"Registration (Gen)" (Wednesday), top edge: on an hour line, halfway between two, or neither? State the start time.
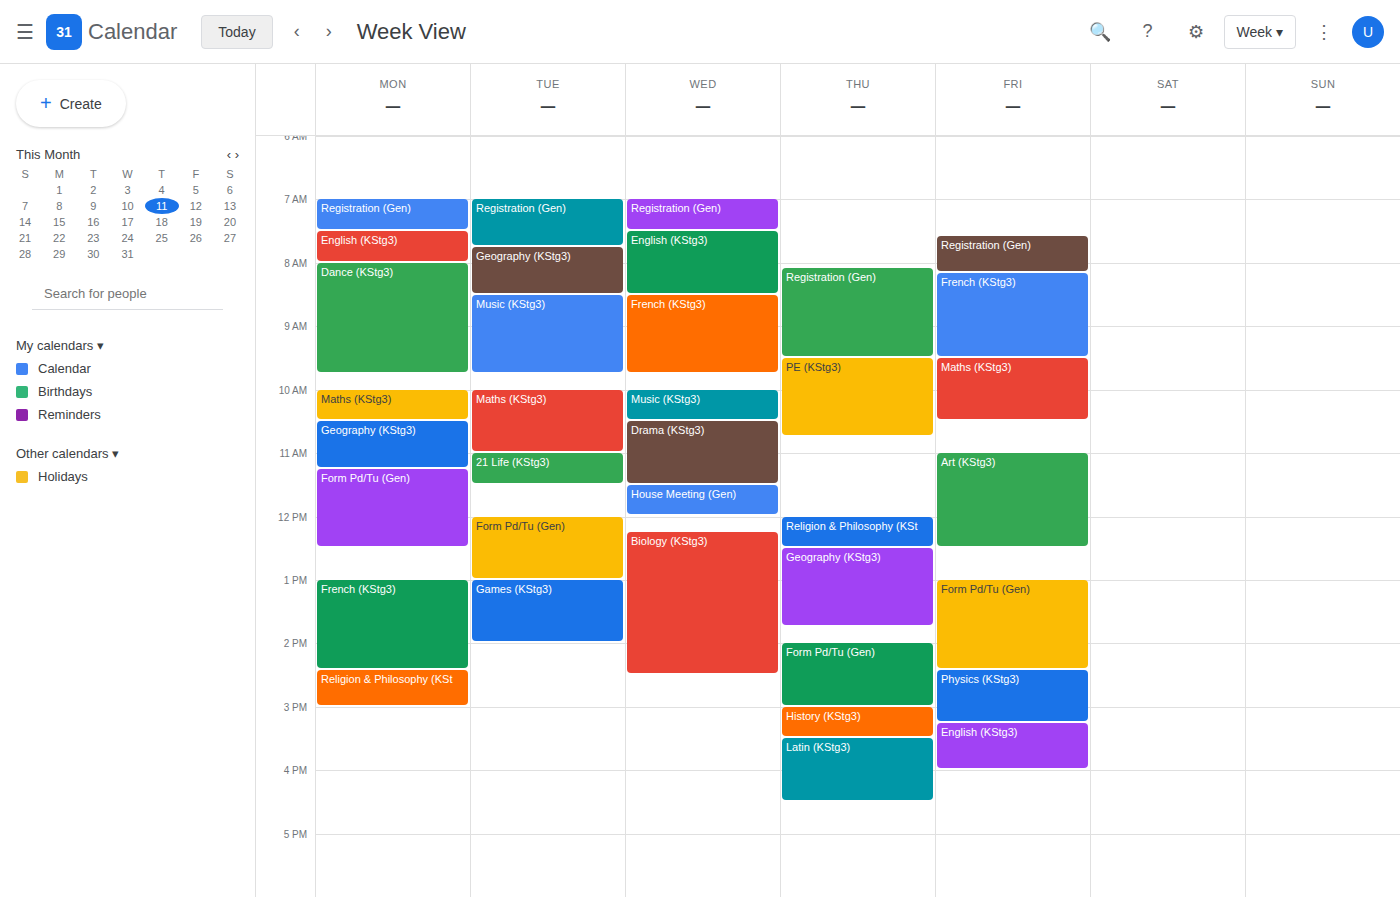
7:00 AM -- exactly on the 7 AM line.